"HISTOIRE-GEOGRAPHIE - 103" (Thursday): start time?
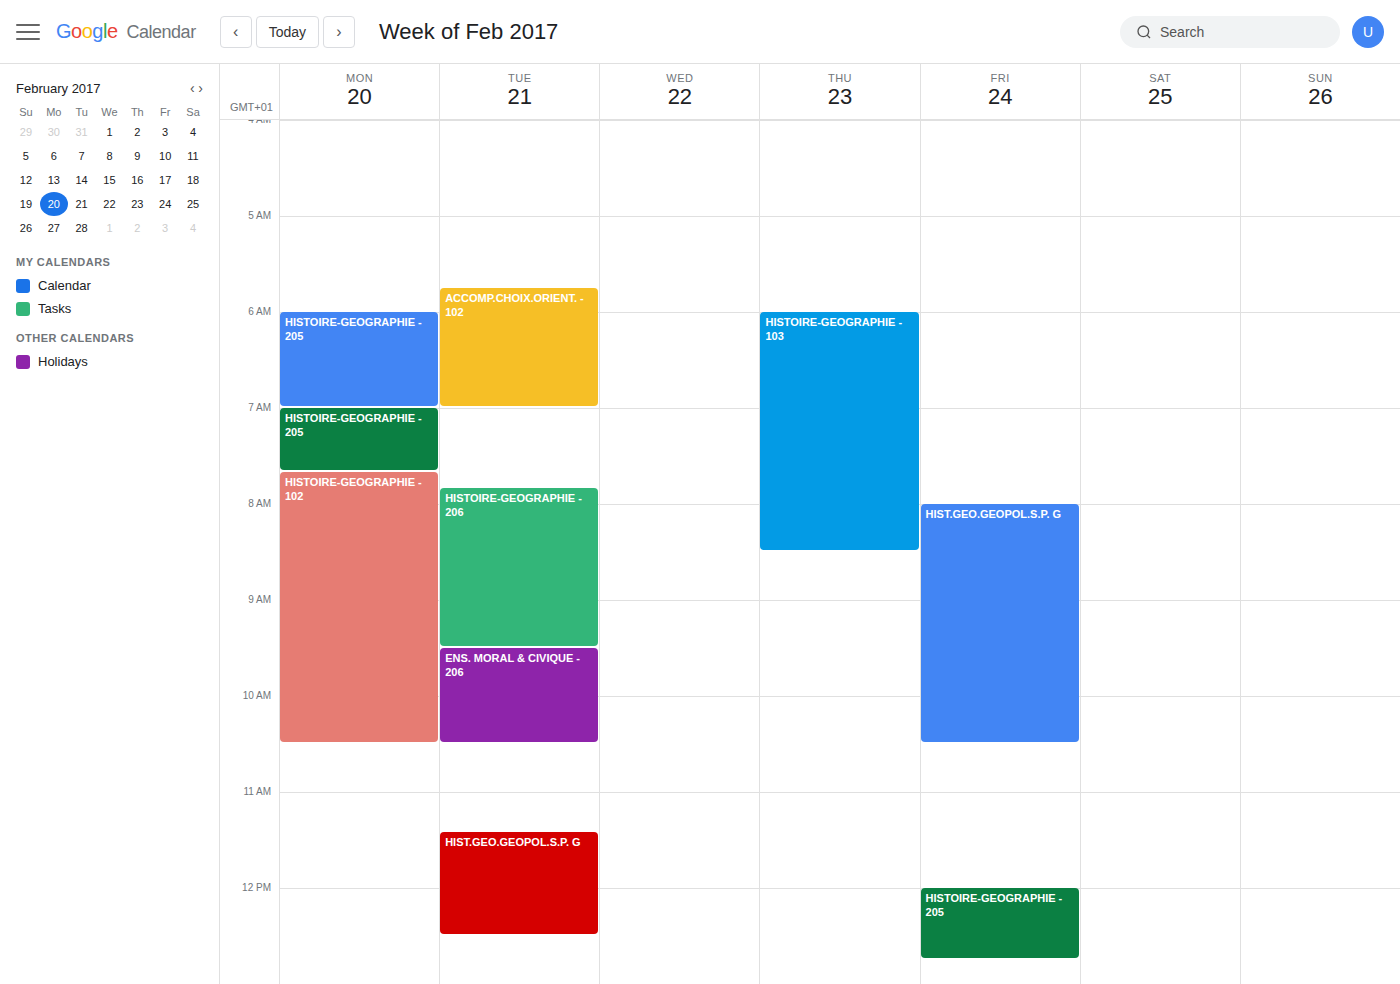
6:00 AM